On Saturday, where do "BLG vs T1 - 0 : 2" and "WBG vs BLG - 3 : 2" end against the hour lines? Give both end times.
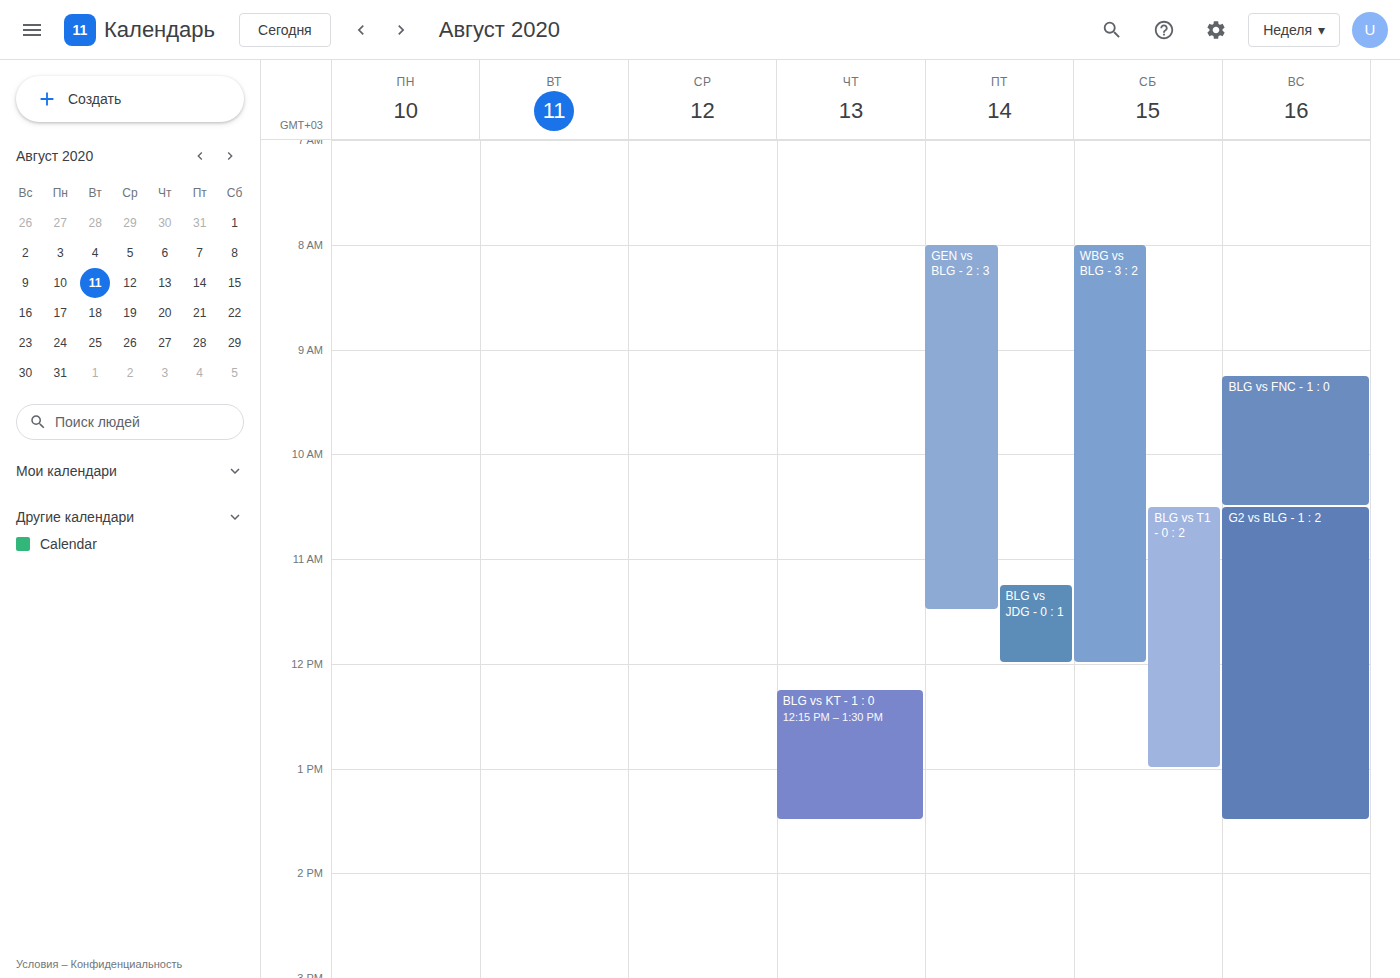
"BLG vs T1 - 0 : 2": 1:00 PM, exactly on the 1 PM line. "WBG vs BLG - 3 : 2": 12:00 PM, exactly on the 12 PM line.